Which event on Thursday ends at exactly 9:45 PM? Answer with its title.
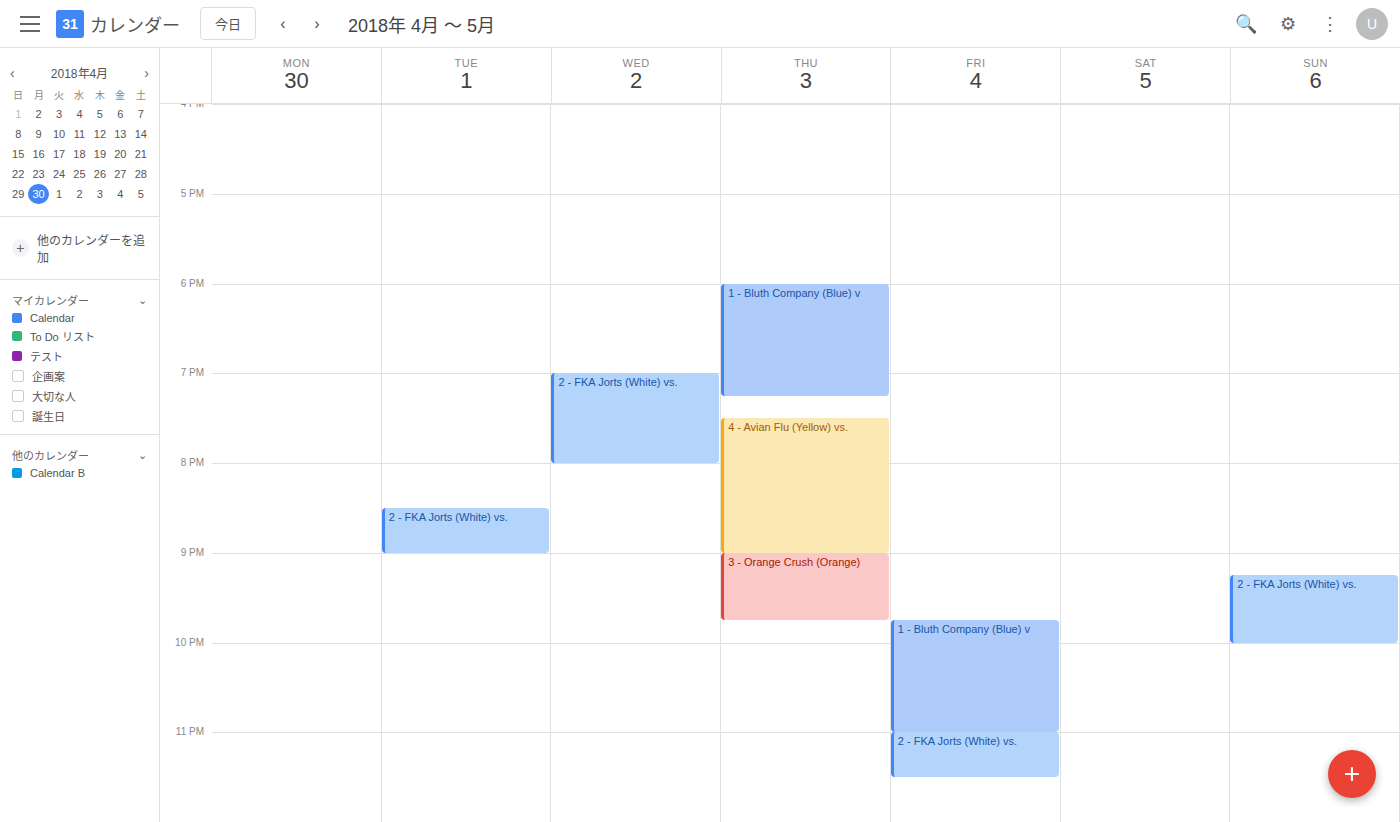
"3 - Orange Crush (Orange)"